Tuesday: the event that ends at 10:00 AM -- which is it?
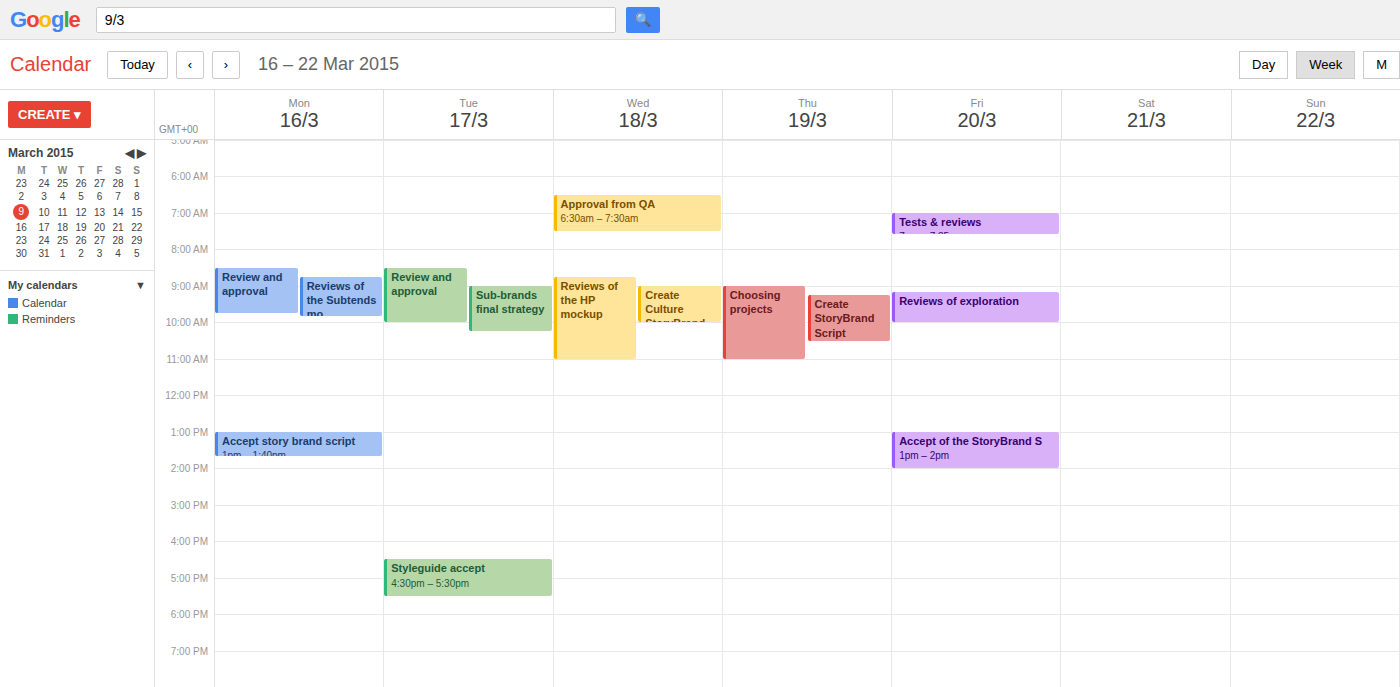
"Review and approval"